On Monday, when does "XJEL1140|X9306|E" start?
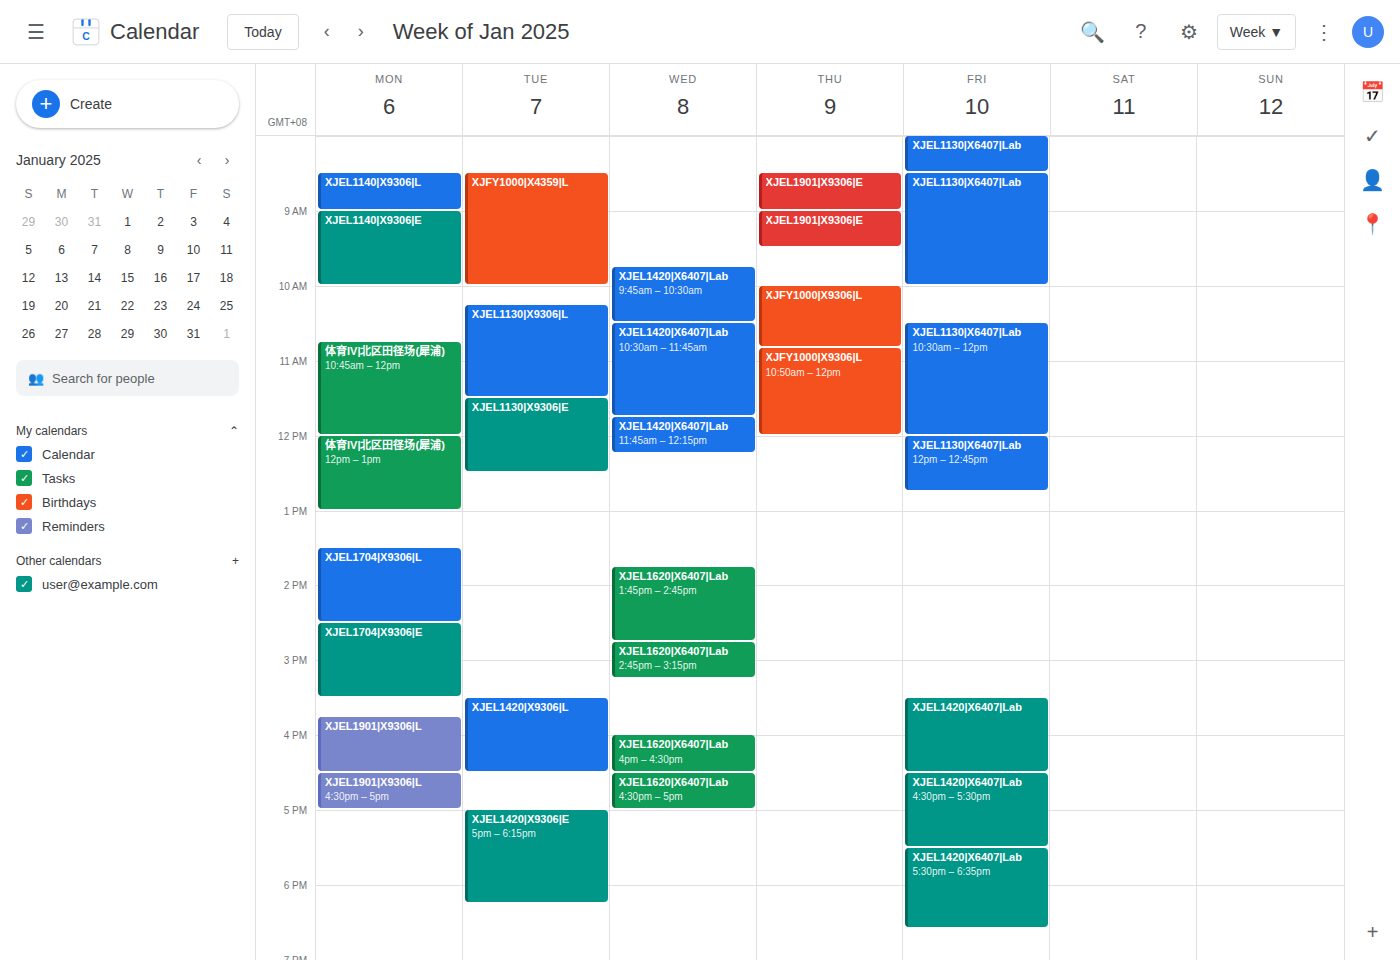
09:00